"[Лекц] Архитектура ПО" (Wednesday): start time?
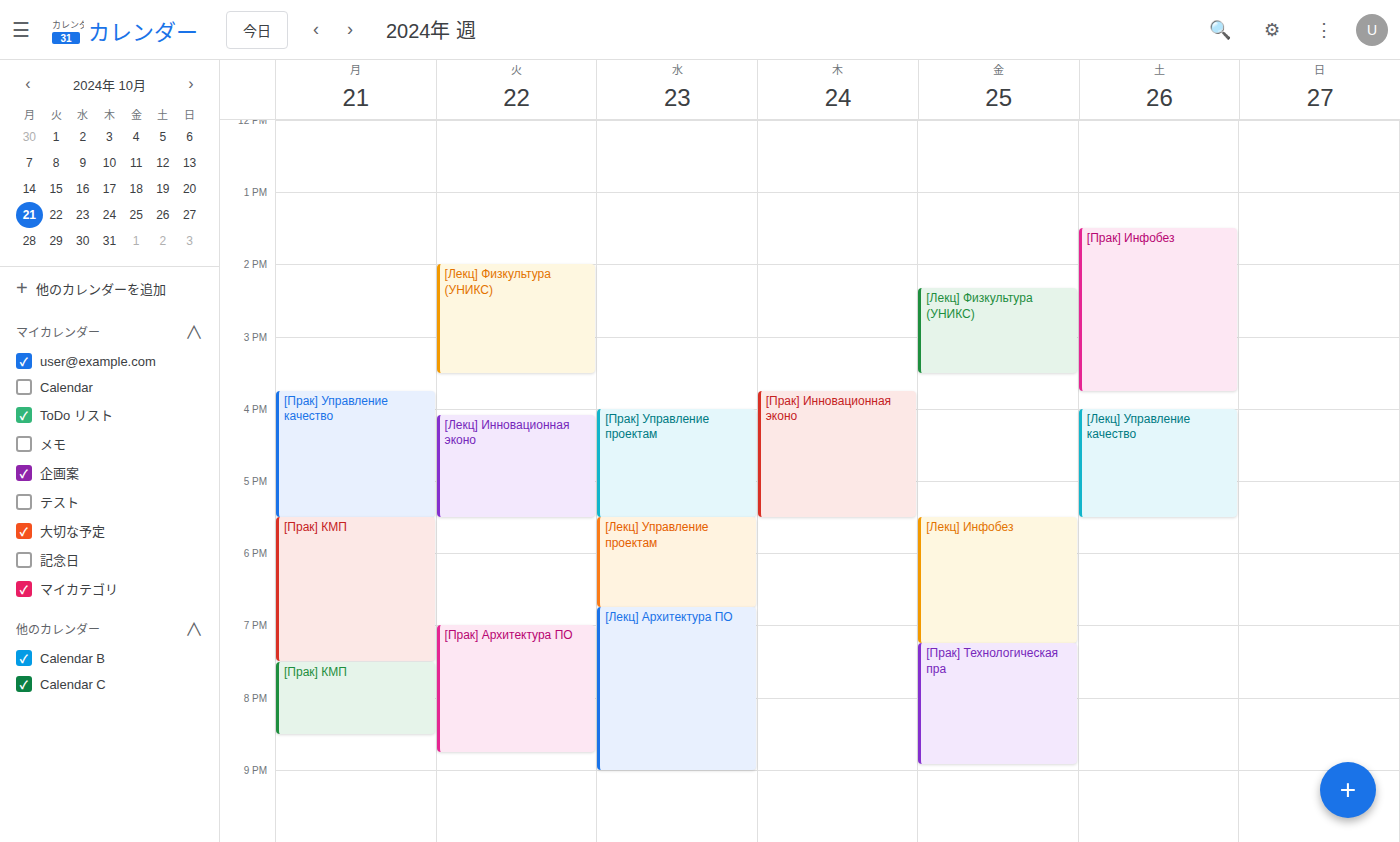
6:45 PM